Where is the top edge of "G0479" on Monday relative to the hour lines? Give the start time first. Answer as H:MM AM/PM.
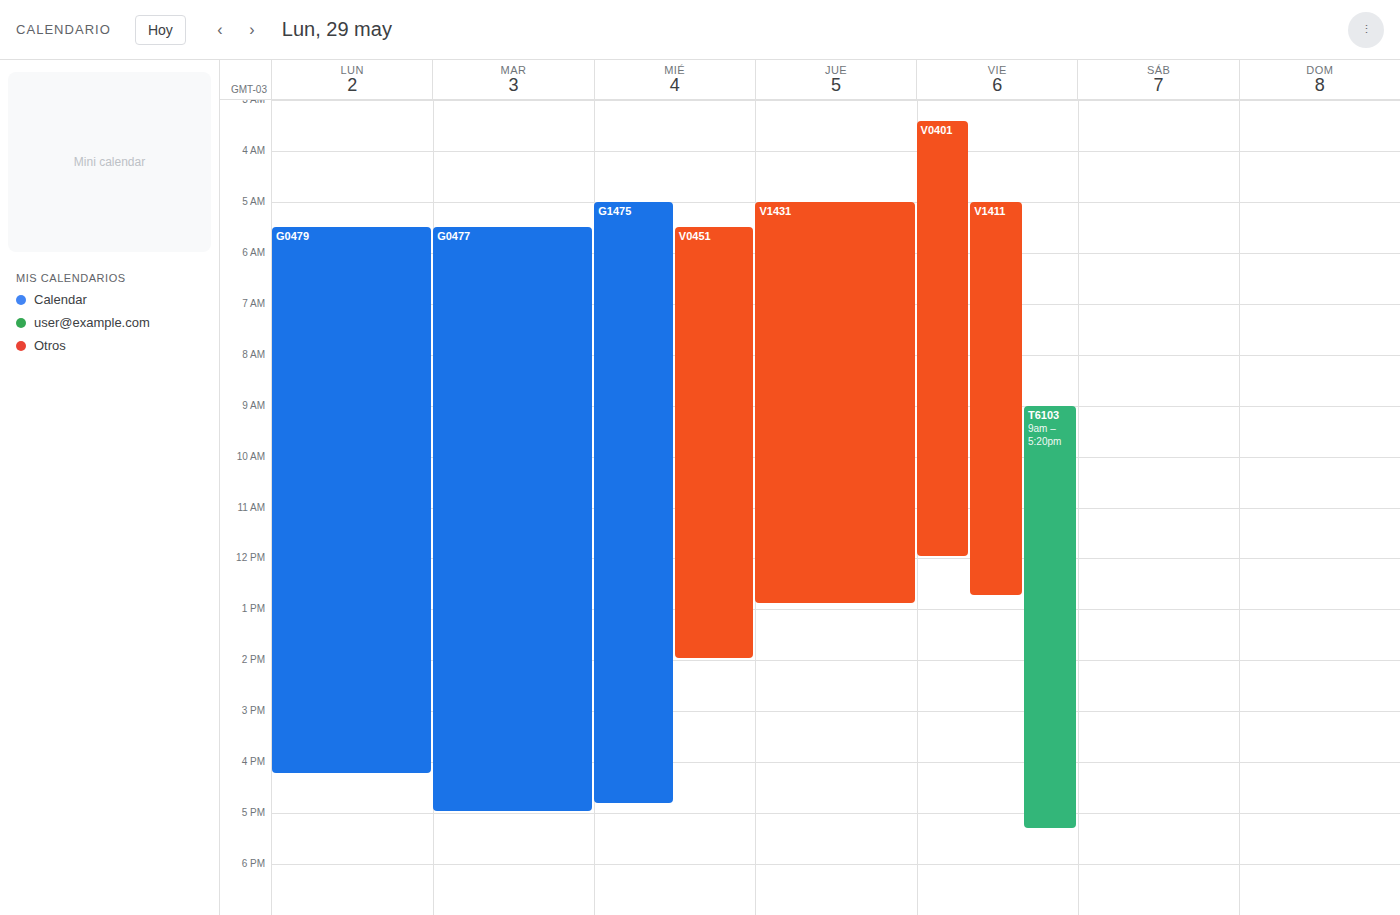
5:30 AM -- halfway between the 5 AM and 6 AM lines.